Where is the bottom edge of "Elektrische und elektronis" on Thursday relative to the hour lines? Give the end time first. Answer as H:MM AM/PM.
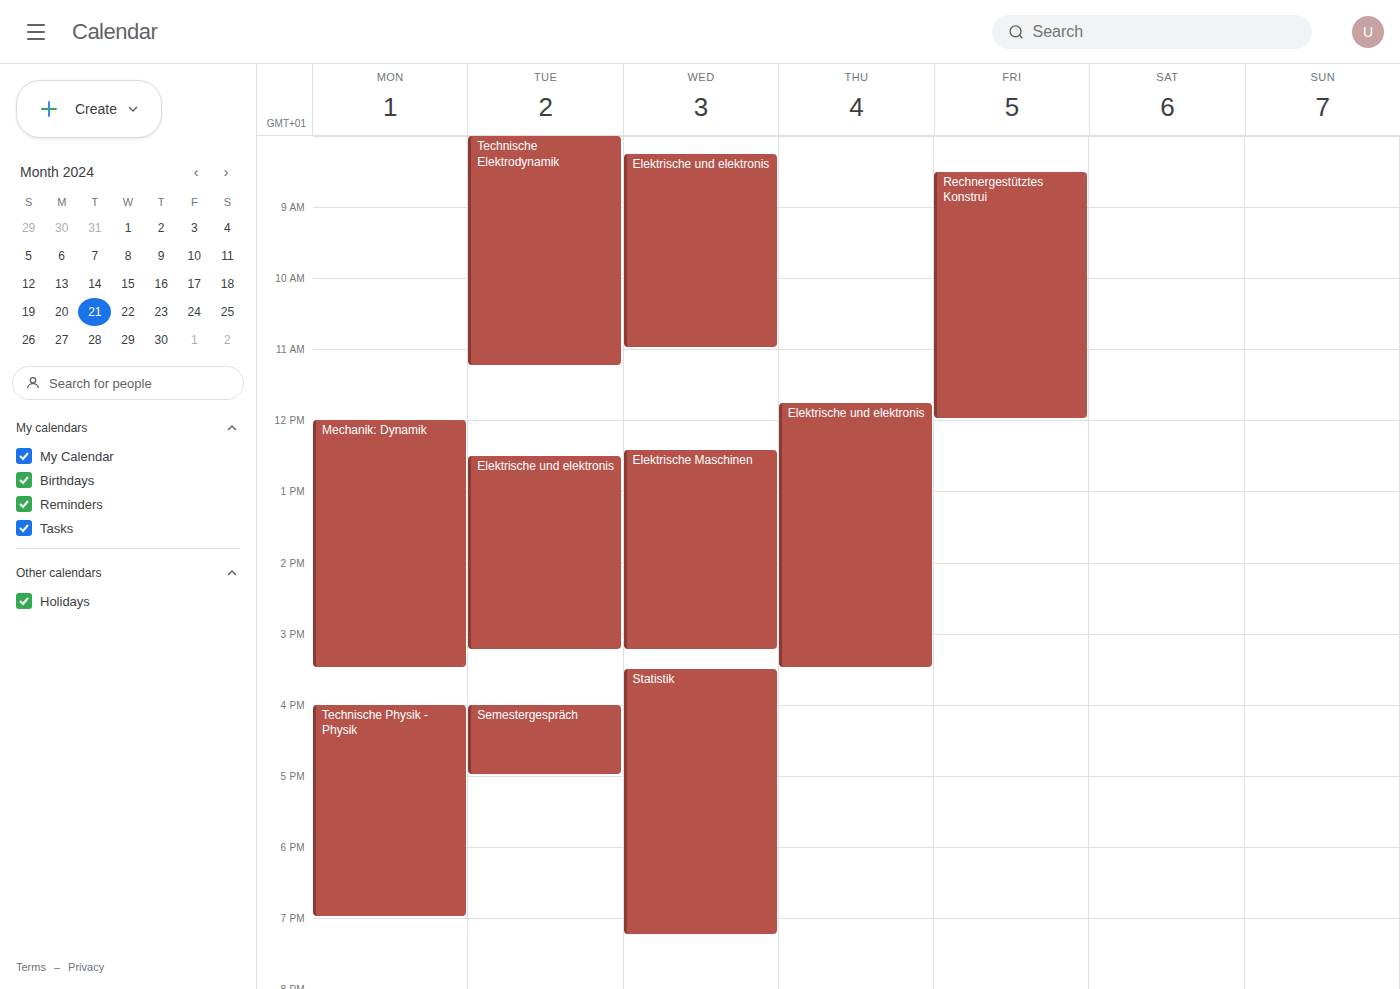
3:30 PM -- halfway between the 3 PM and 4 PM lines.